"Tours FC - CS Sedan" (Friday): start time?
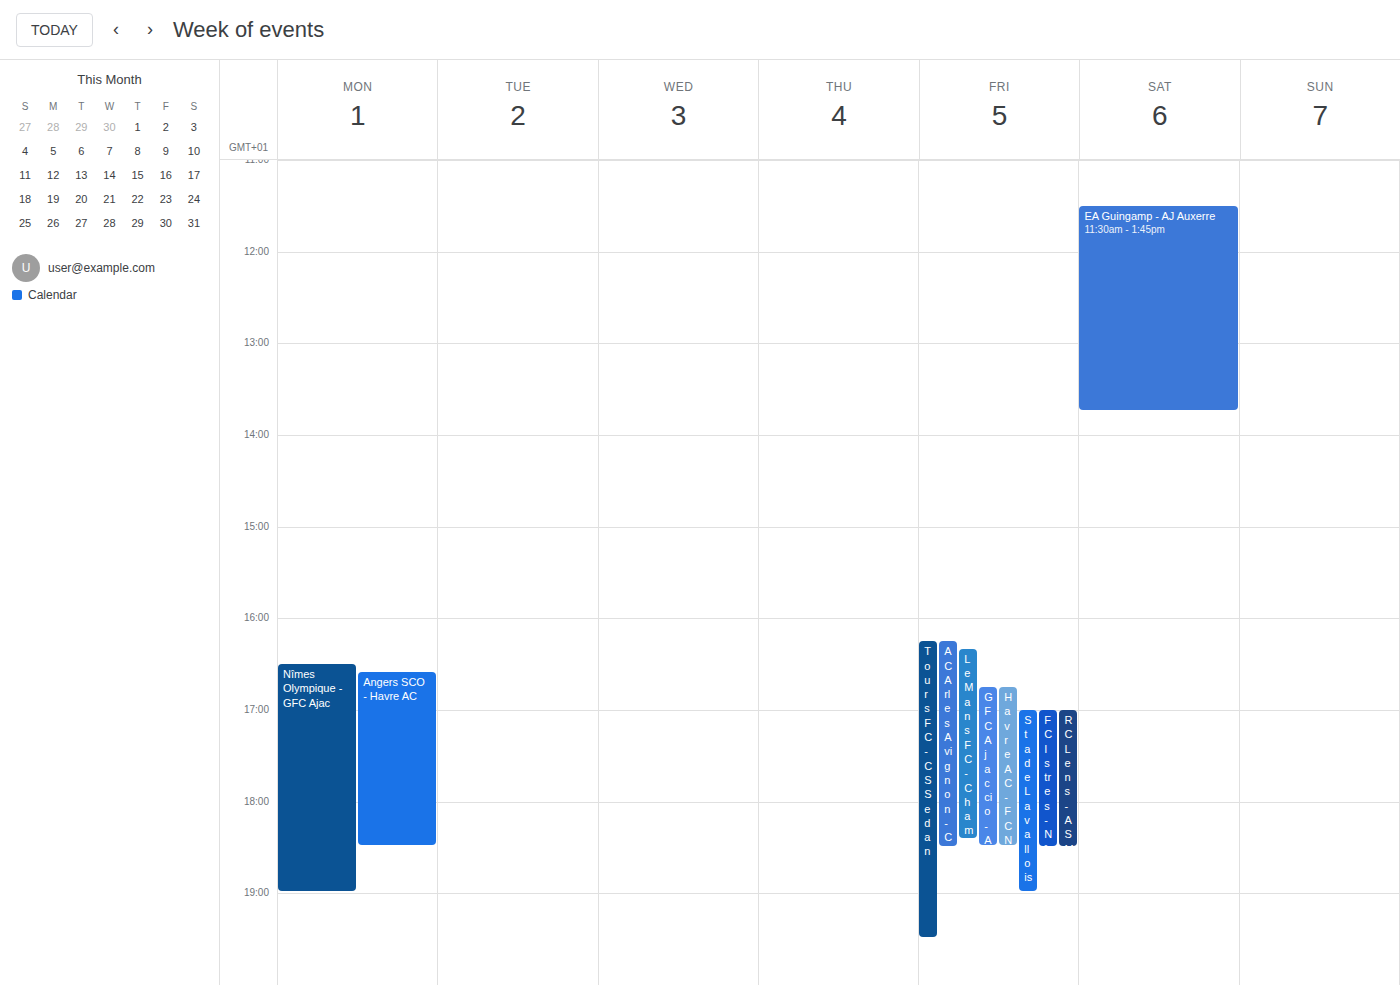
4:15 PM